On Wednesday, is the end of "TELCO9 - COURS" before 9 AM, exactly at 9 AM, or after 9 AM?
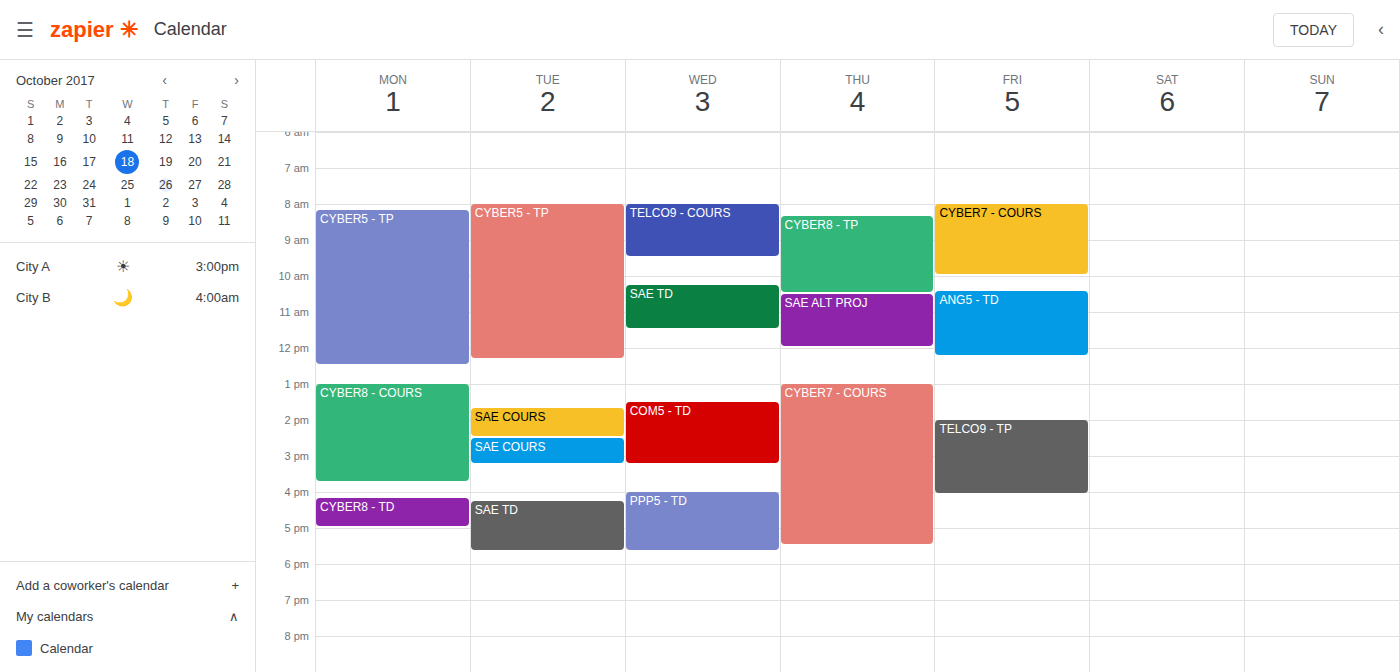
9:30 AM -- after 9 AM, 30 minutes below the 9 AM line.